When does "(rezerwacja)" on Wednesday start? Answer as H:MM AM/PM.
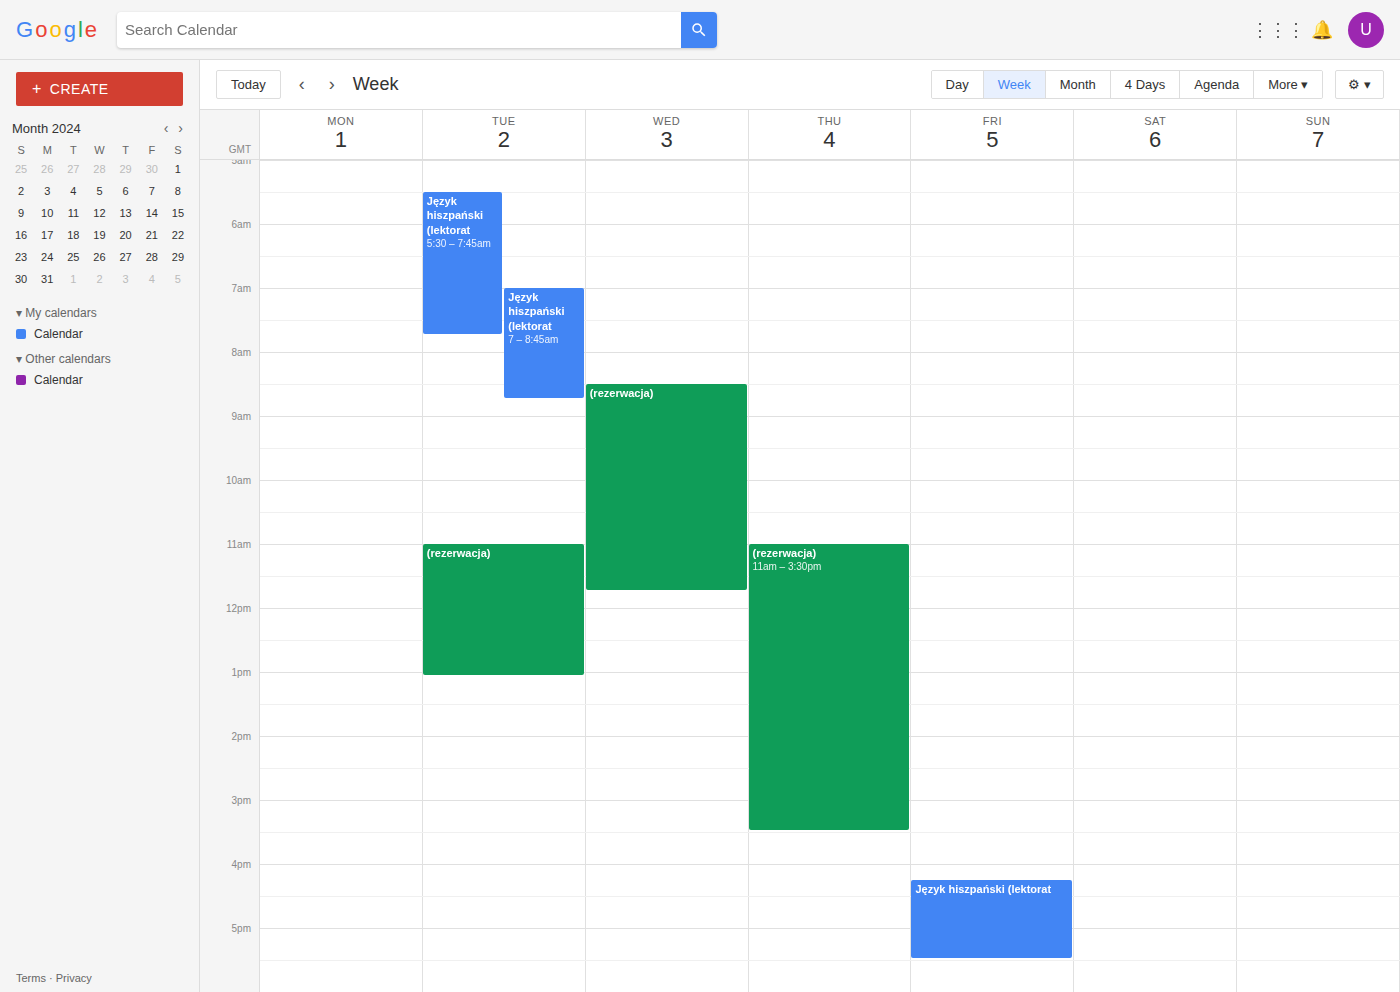
8:30 AM